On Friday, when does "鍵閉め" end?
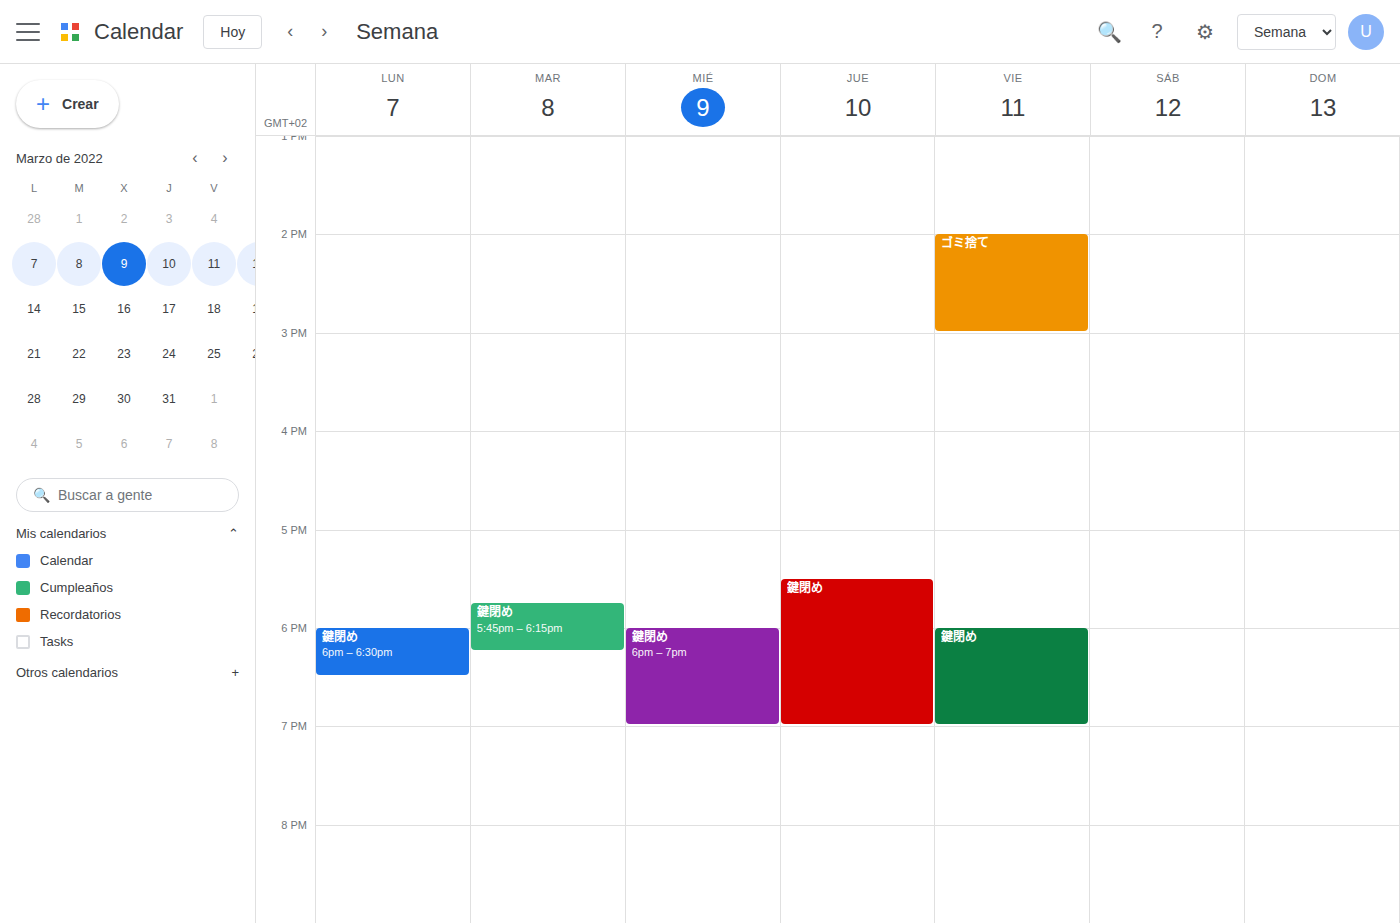
19:00